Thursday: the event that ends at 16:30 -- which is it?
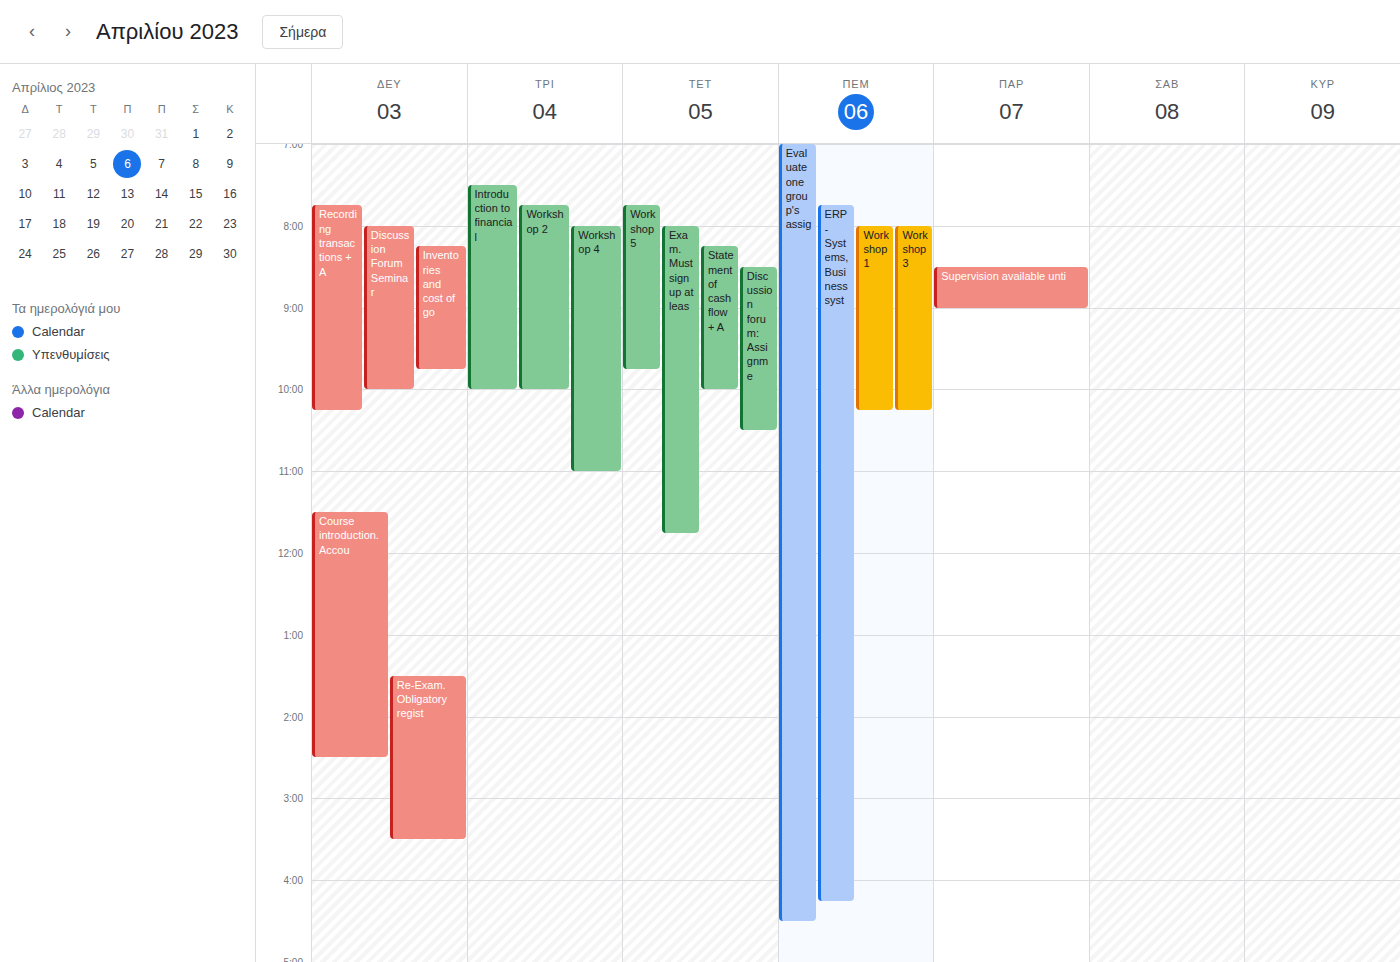
"Evaluate one group's assig"